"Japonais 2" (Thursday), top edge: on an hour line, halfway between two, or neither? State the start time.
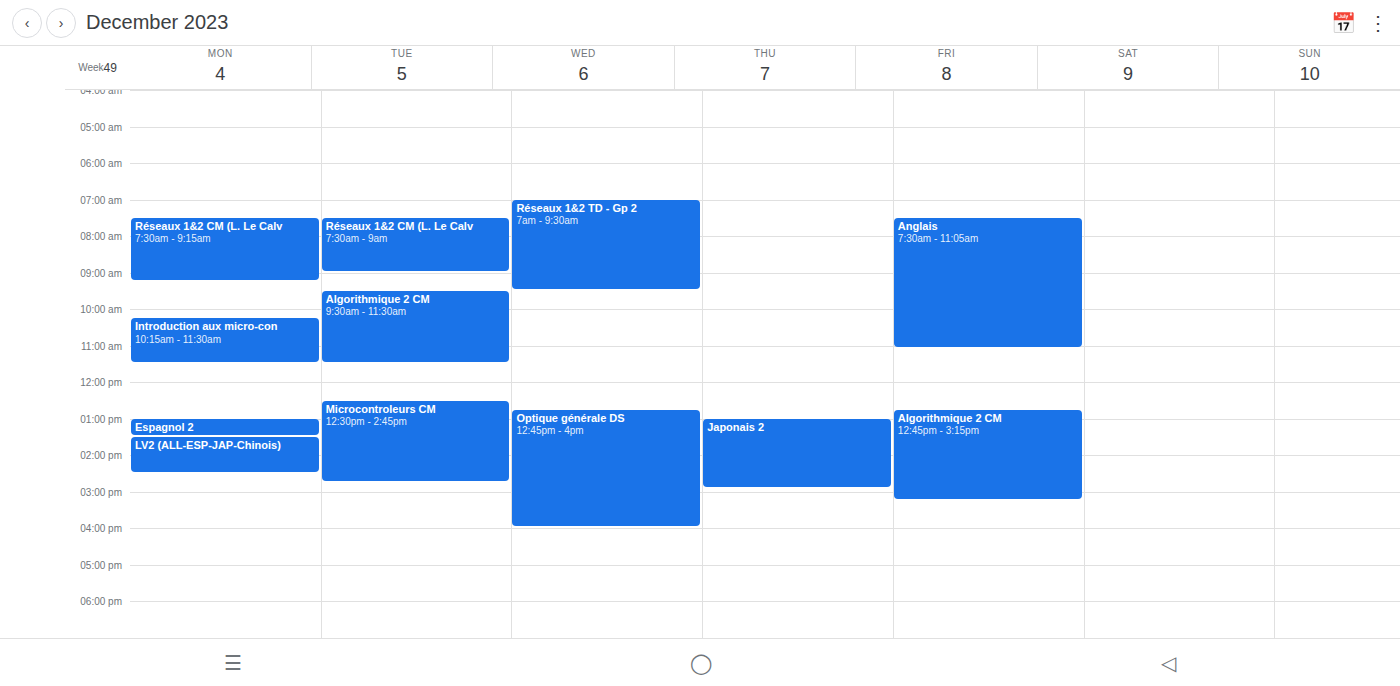
1:00 PM -- exactly on the 1 PM line.